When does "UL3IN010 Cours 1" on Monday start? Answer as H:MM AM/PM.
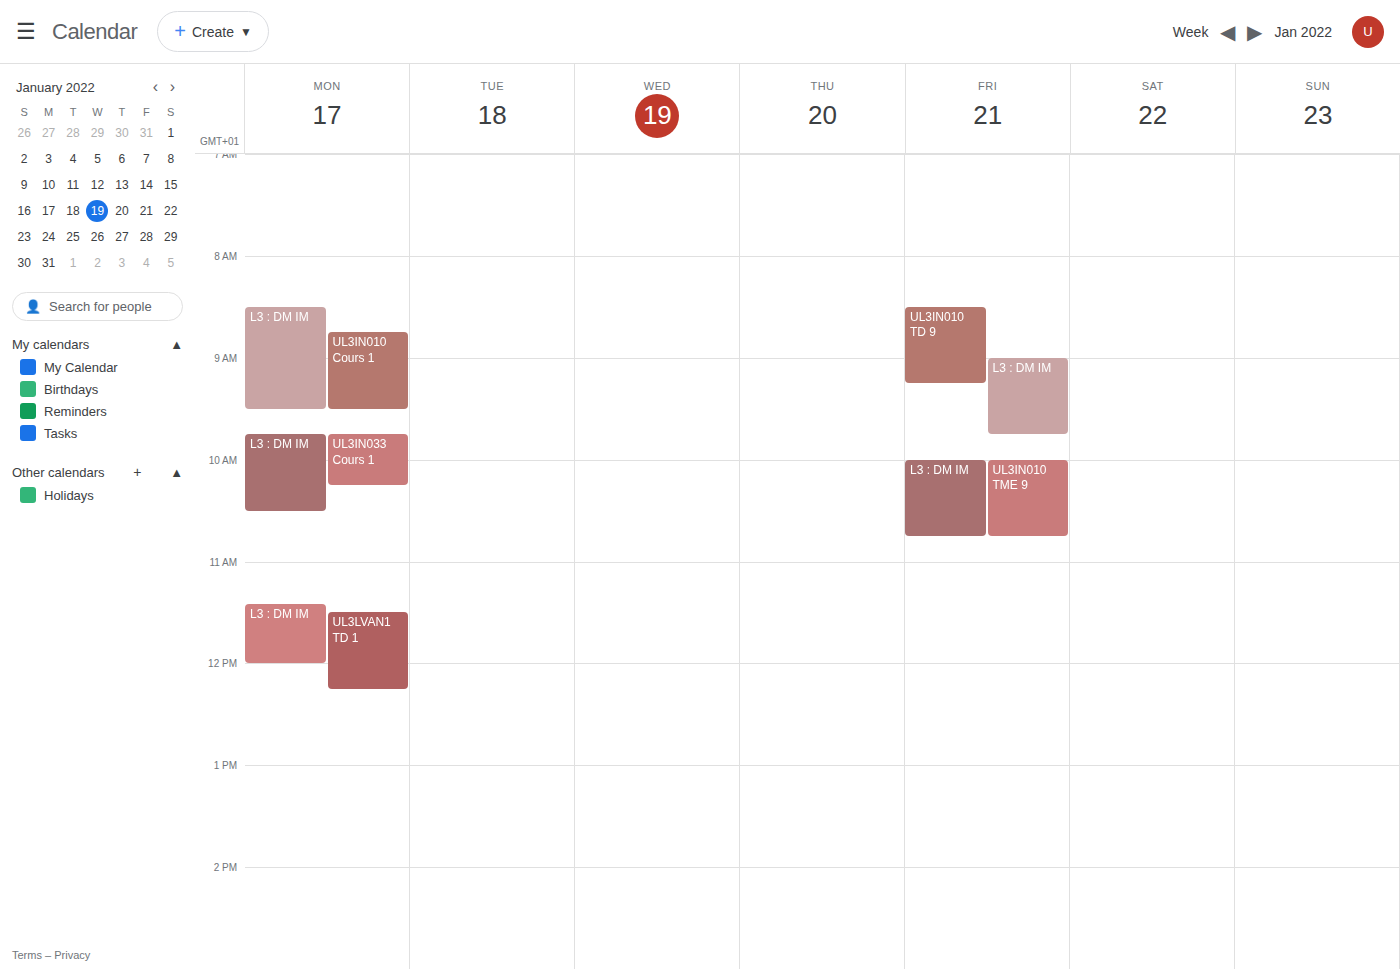
8:45 AM